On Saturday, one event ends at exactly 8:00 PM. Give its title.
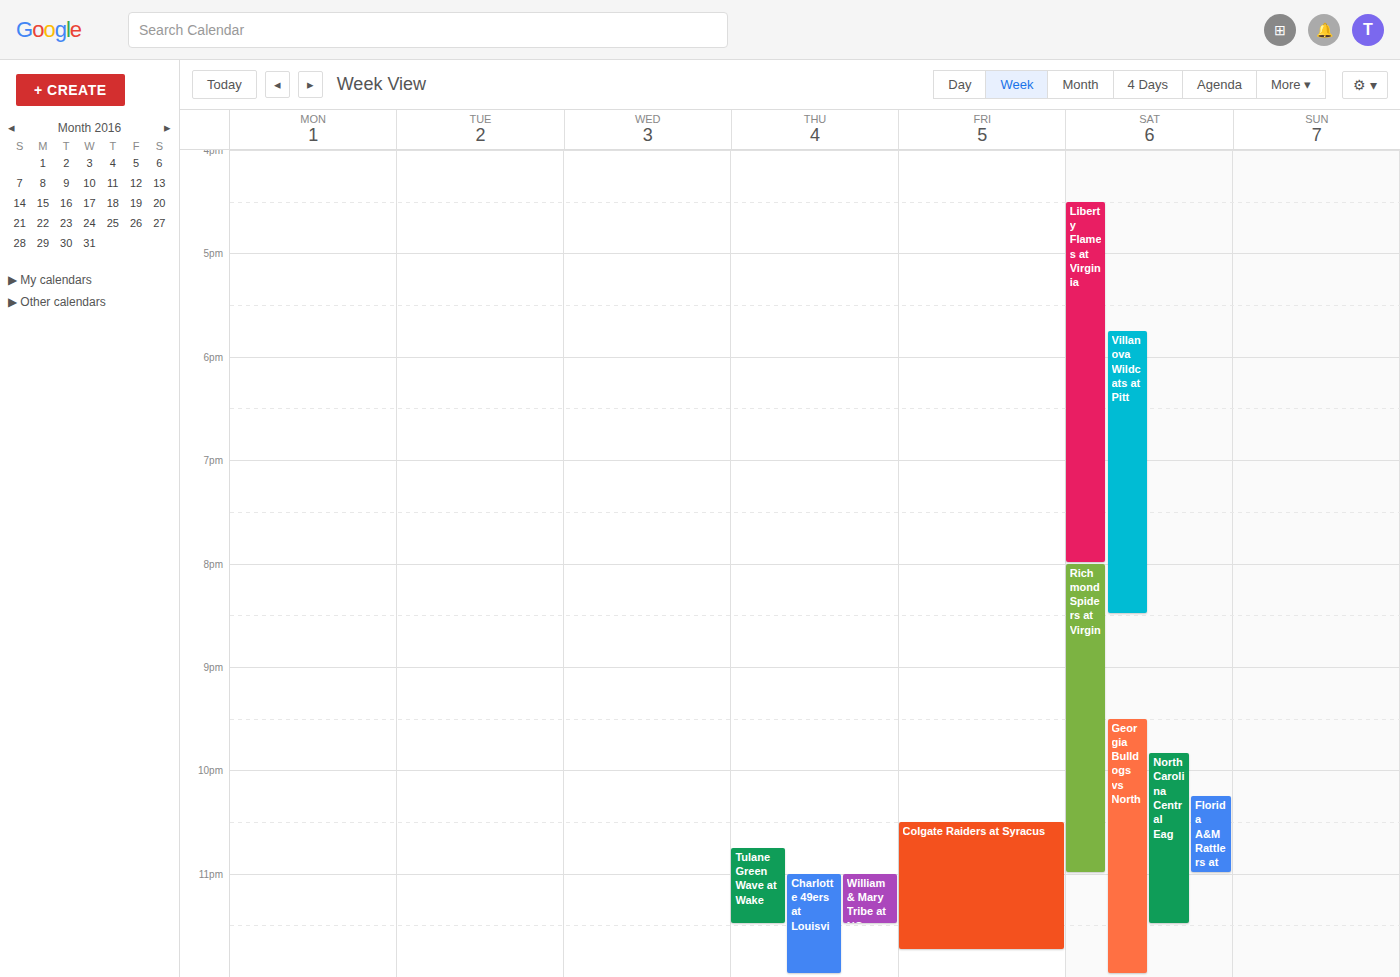
"Liberty Flames at Virginia"